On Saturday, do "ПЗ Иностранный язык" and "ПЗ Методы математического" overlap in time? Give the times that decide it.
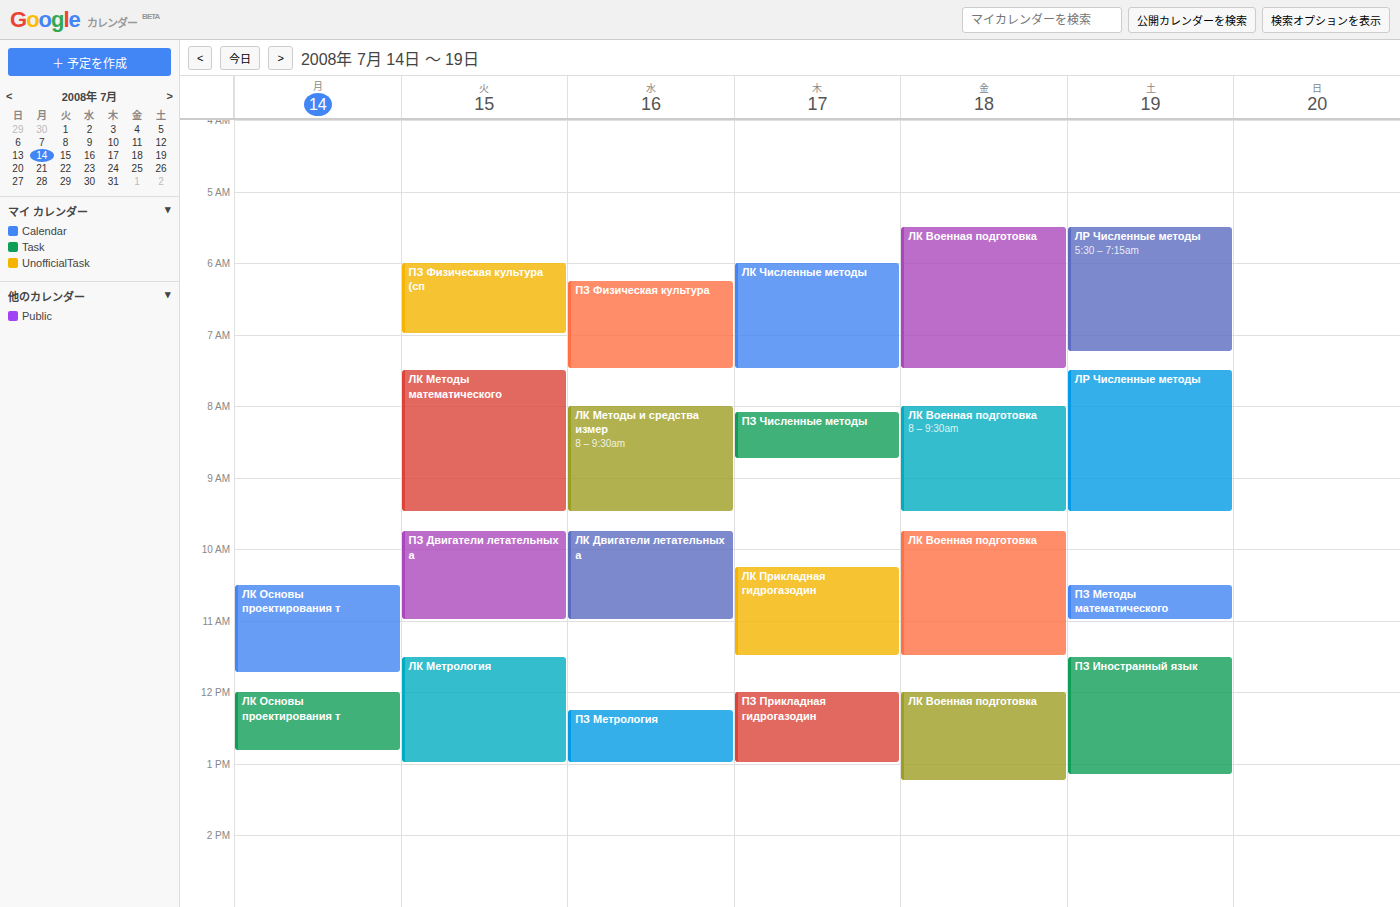
"ПЗ Методы математического" ends at 11:00 AM and "ПЗ Иностранный язык" starts at 11:30 AM -- no overlap.